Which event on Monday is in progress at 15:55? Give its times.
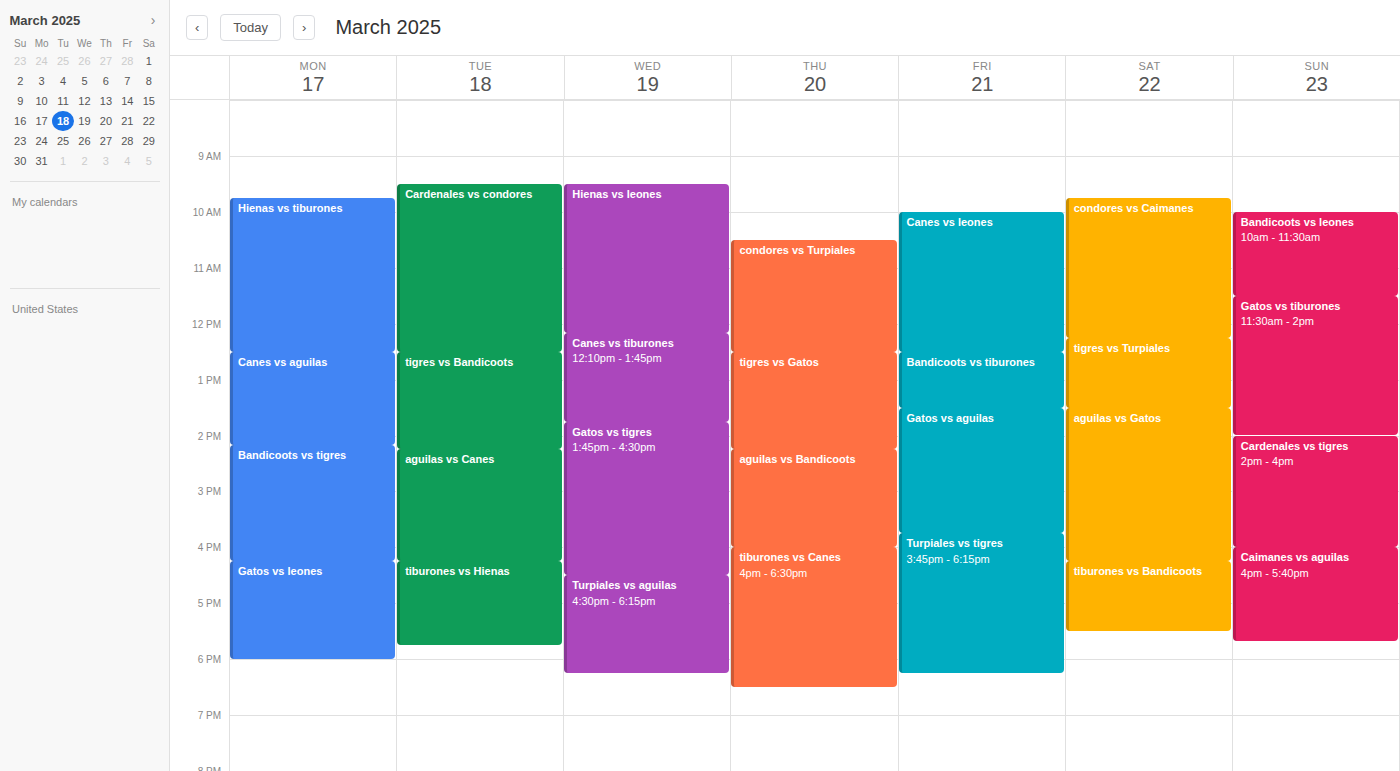
"Bandicoots vs tigres", 14:10 to 16:15